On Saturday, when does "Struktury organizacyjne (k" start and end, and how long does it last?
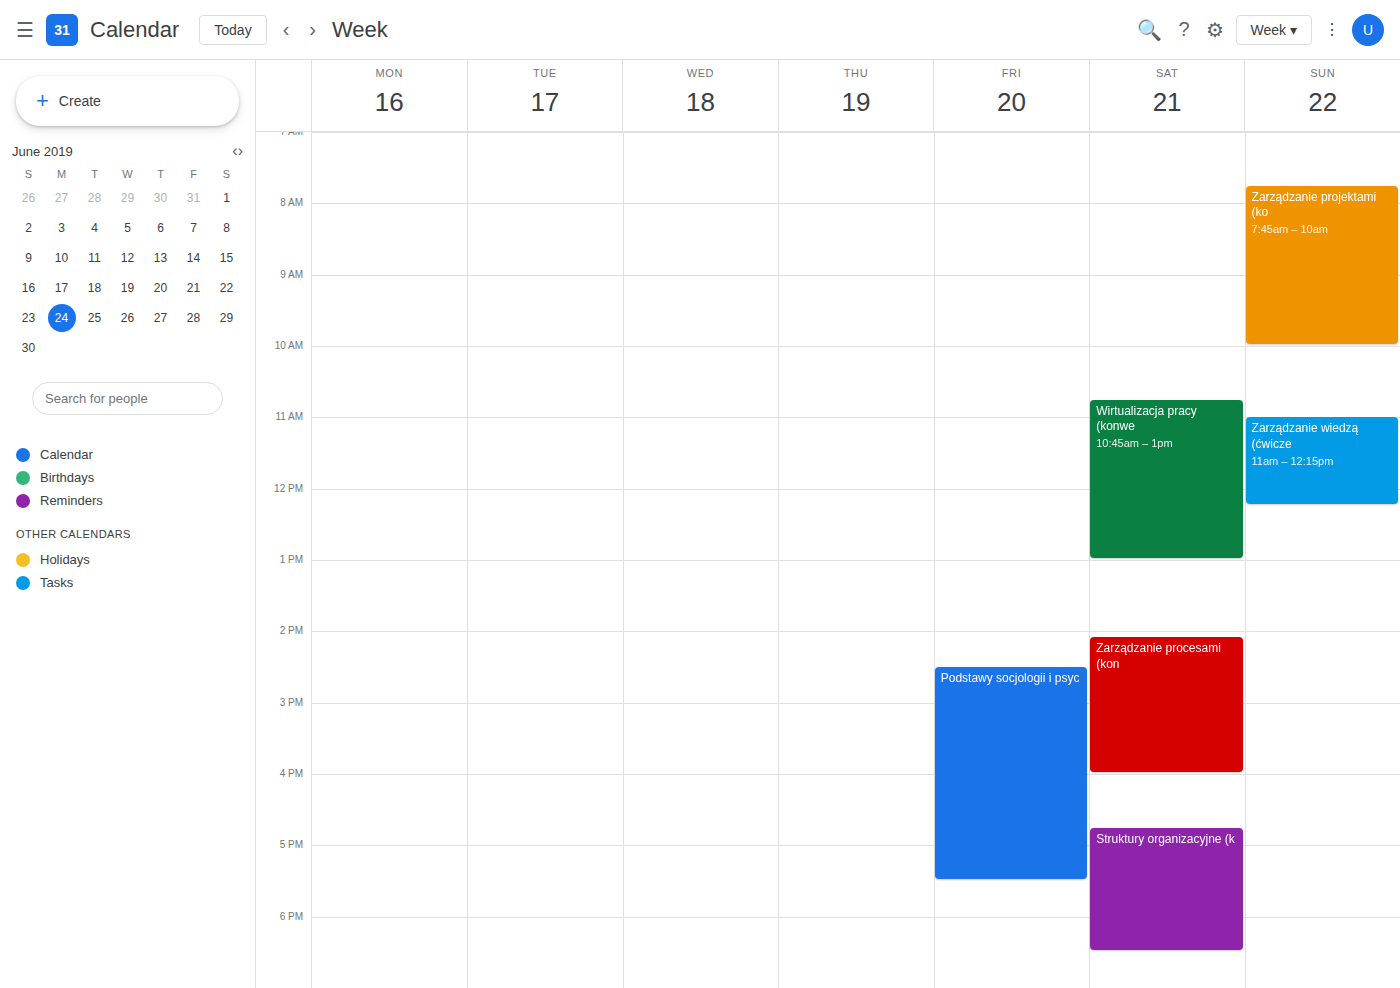
4:45 PM to 6:30 PM, 1 hour 45 minutes